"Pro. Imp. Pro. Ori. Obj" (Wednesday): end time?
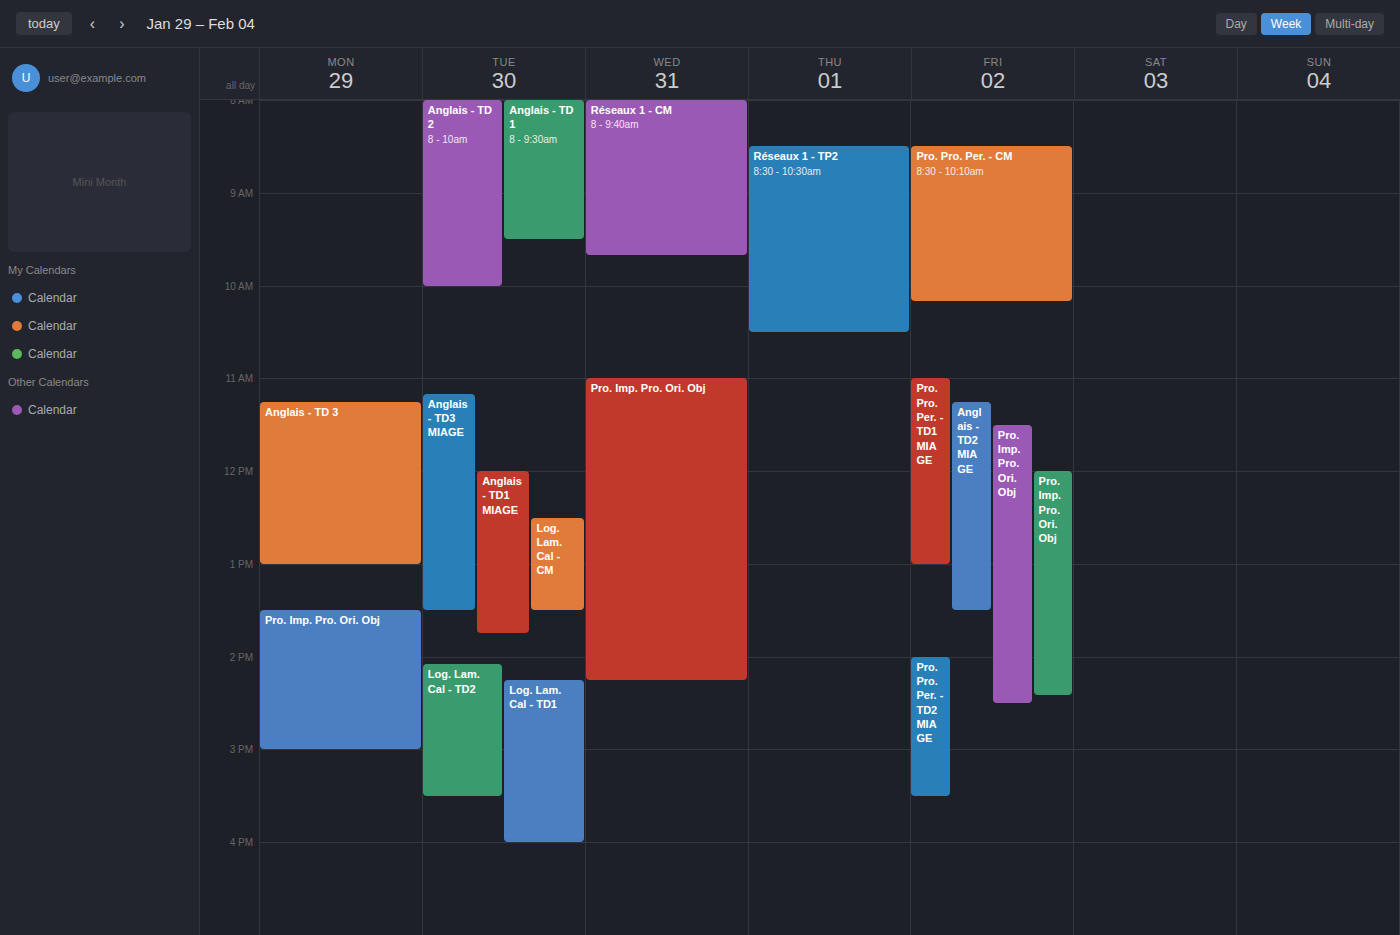
2:15 PM